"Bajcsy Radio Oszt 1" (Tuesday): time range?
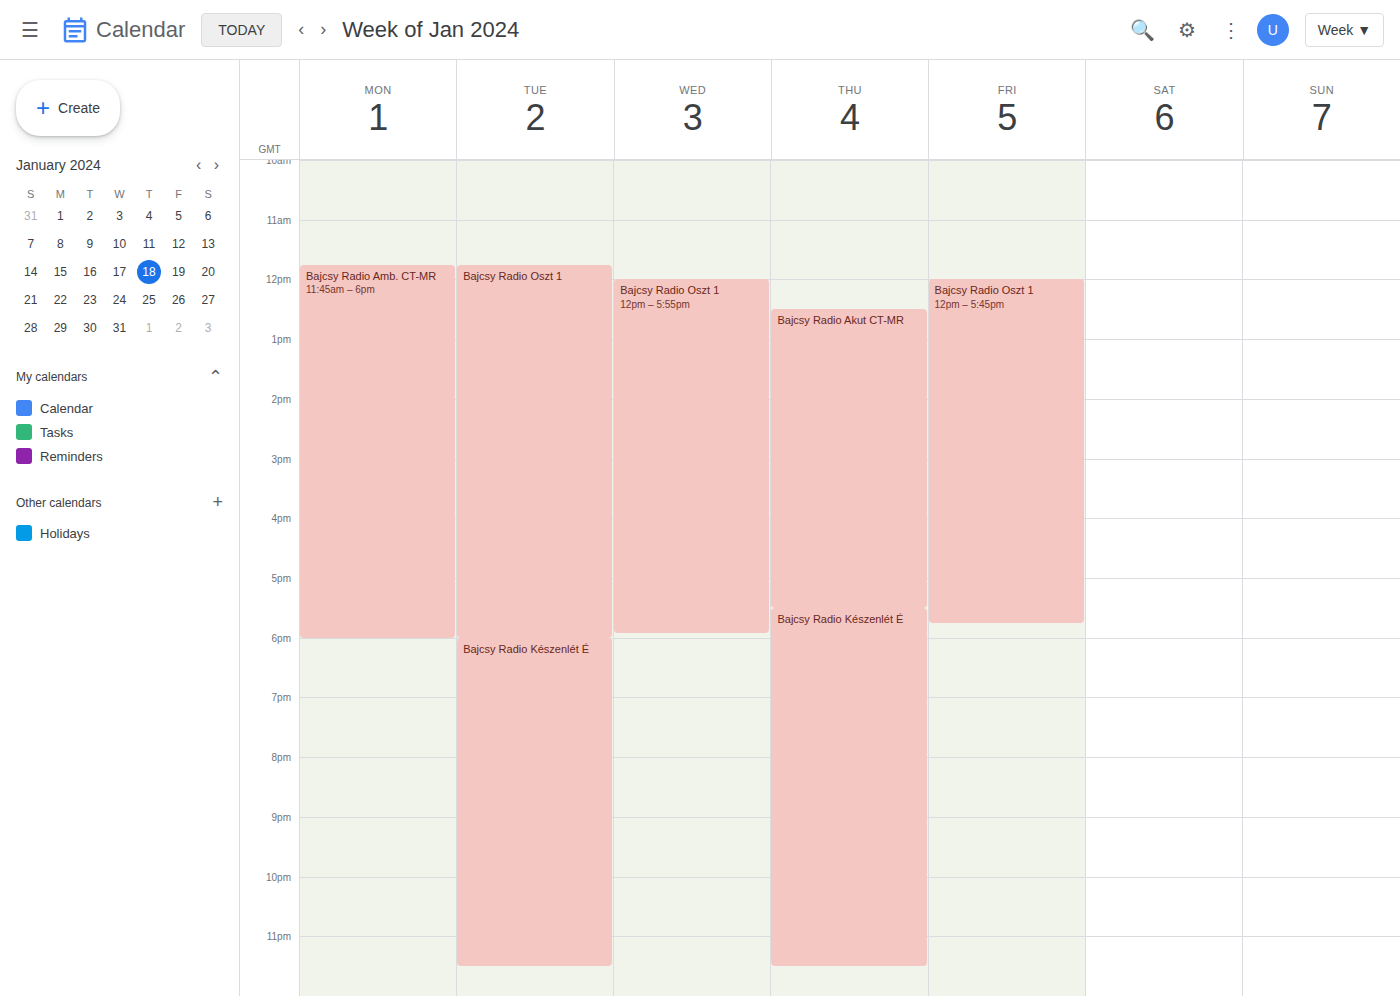
11:45 AM to 6:00 PM